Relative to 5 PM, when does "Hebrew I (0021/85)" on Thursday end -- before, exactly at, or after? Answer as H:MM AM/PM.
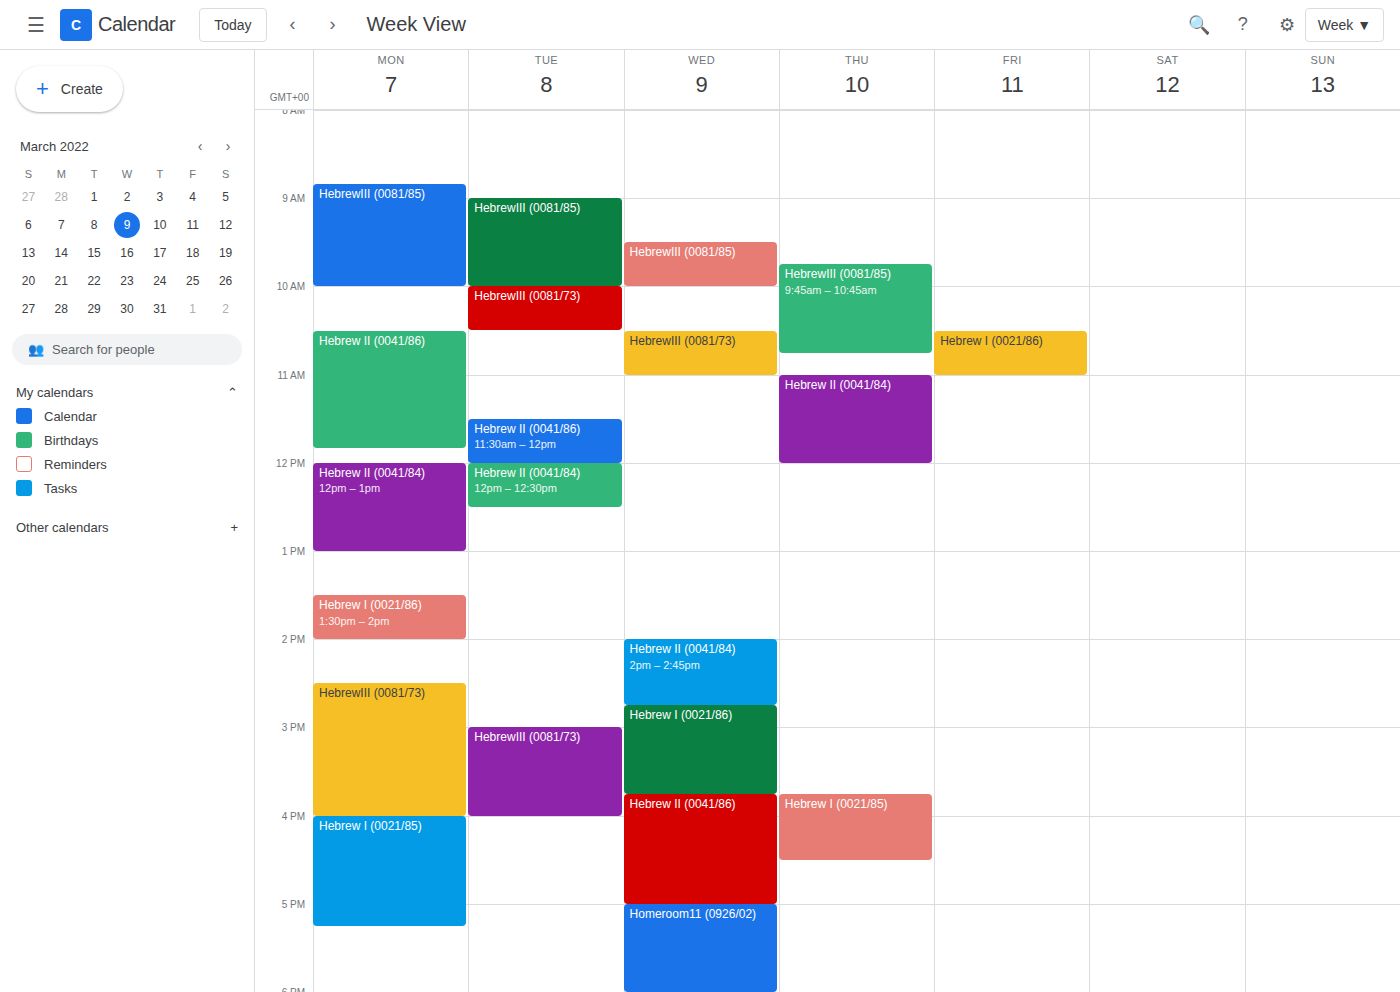
4:30 PM -- before 5 PM, 30 minutes above the 5 PM line.